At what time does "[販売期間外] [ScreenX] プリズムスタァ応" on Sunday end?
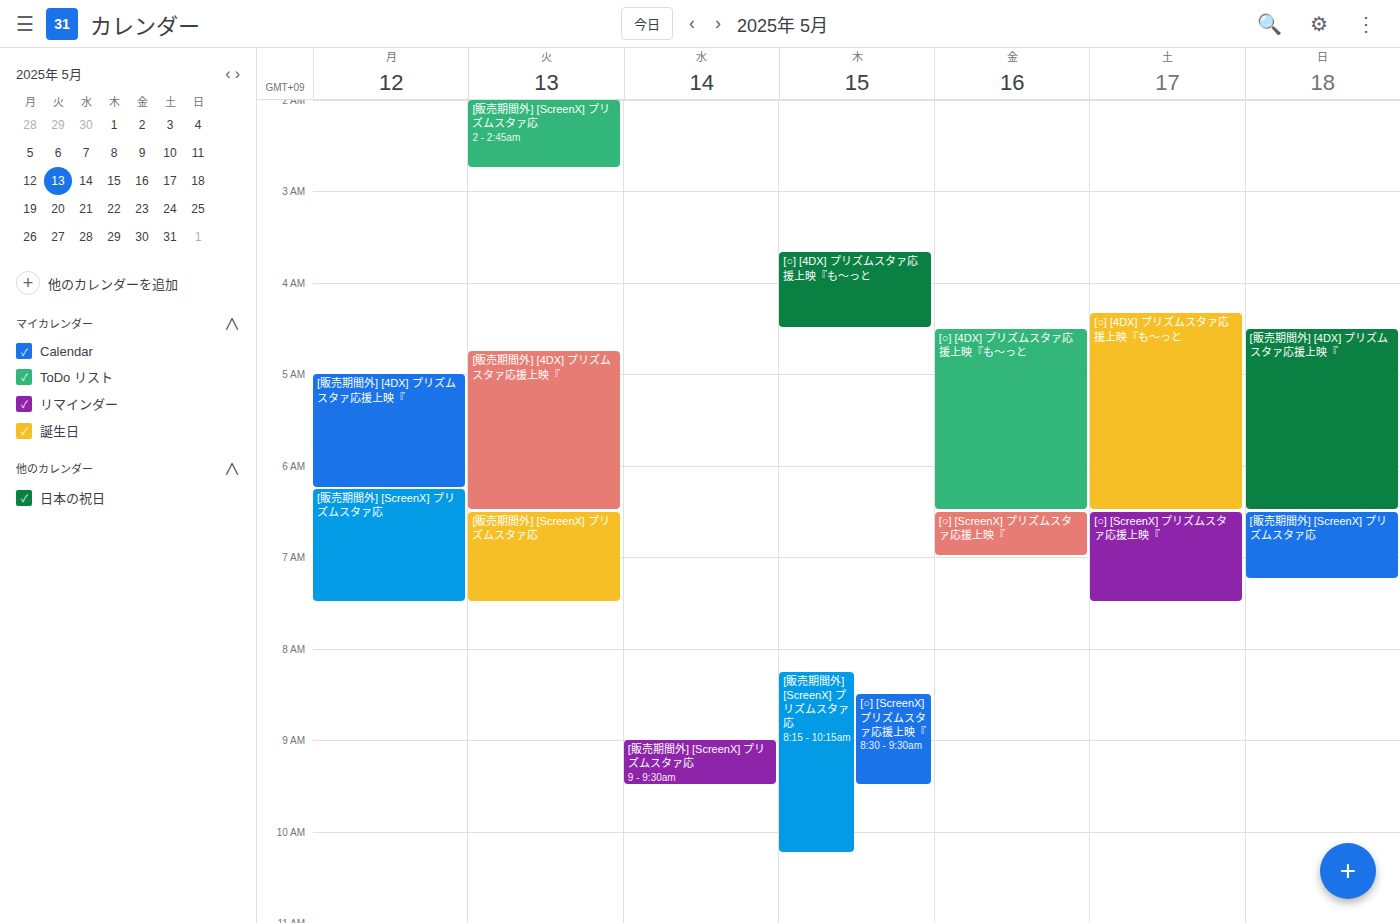
7:15 AM